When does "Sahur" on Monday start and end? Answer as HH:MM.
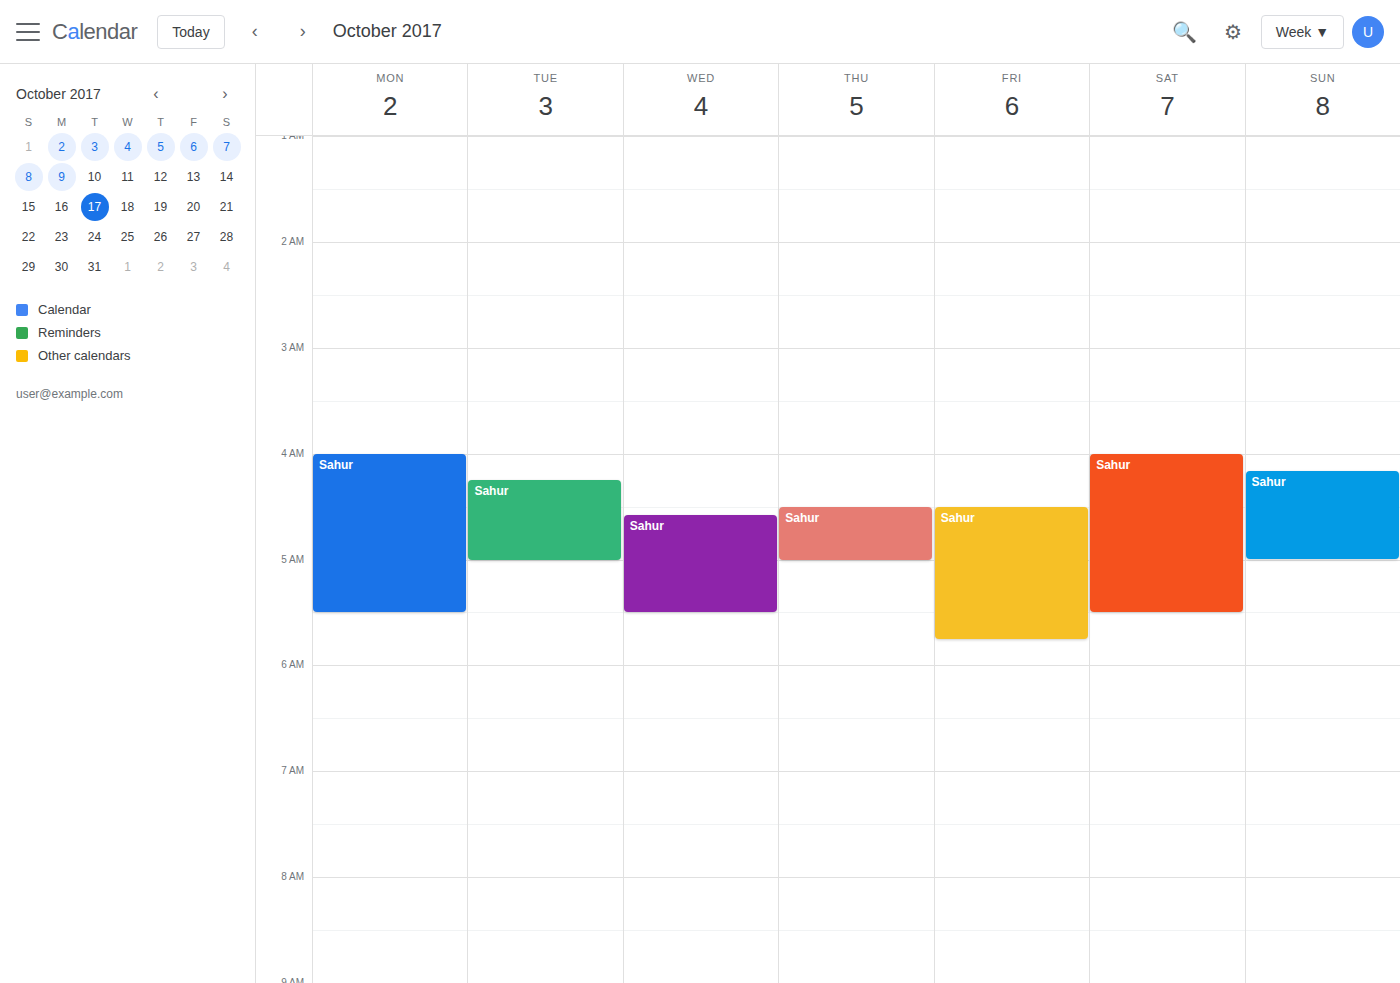
04:00 to 05:30